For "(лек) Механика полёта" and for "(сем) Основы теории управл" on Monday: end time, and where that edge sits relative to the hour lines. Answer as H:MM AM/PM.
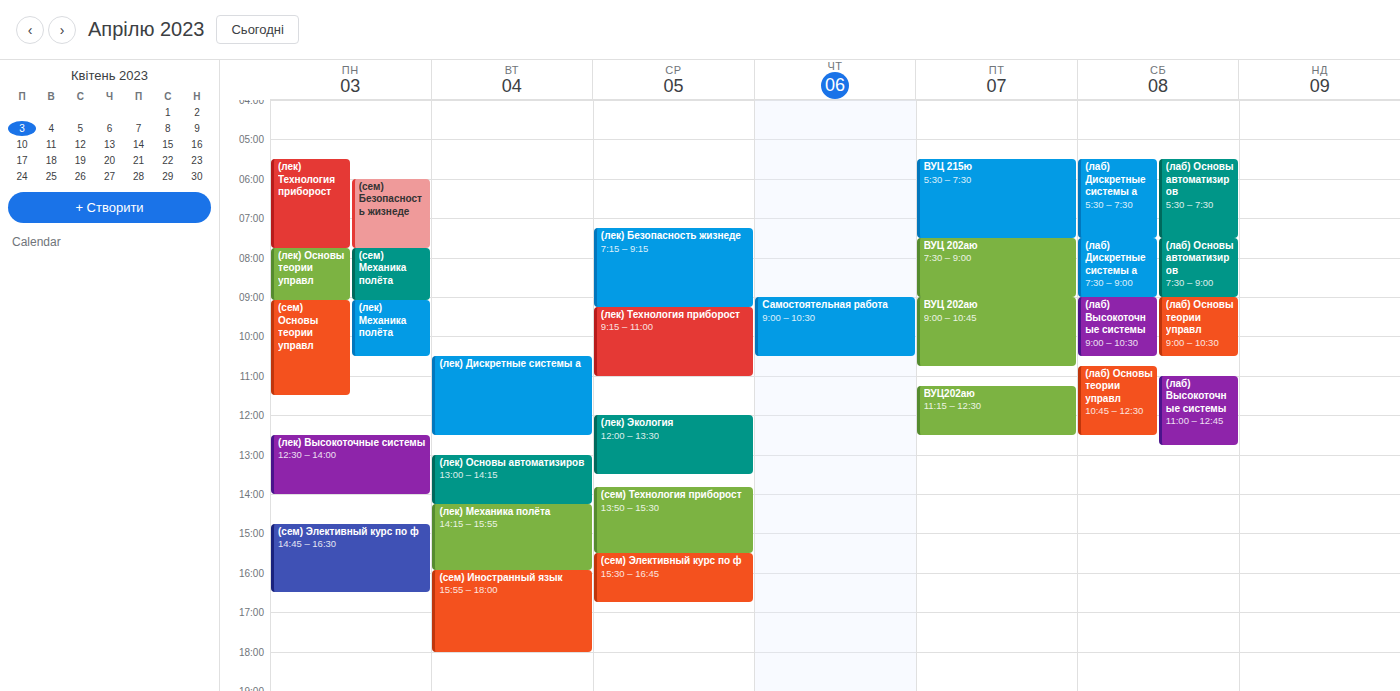
"(лек) Механика полёта": 10:30 AM, halfway between the 10 AM and 11 AM lines. "(сем) Основы теории управл": 11:30 AM, halfway between the 11 AM and 12 PM lines.